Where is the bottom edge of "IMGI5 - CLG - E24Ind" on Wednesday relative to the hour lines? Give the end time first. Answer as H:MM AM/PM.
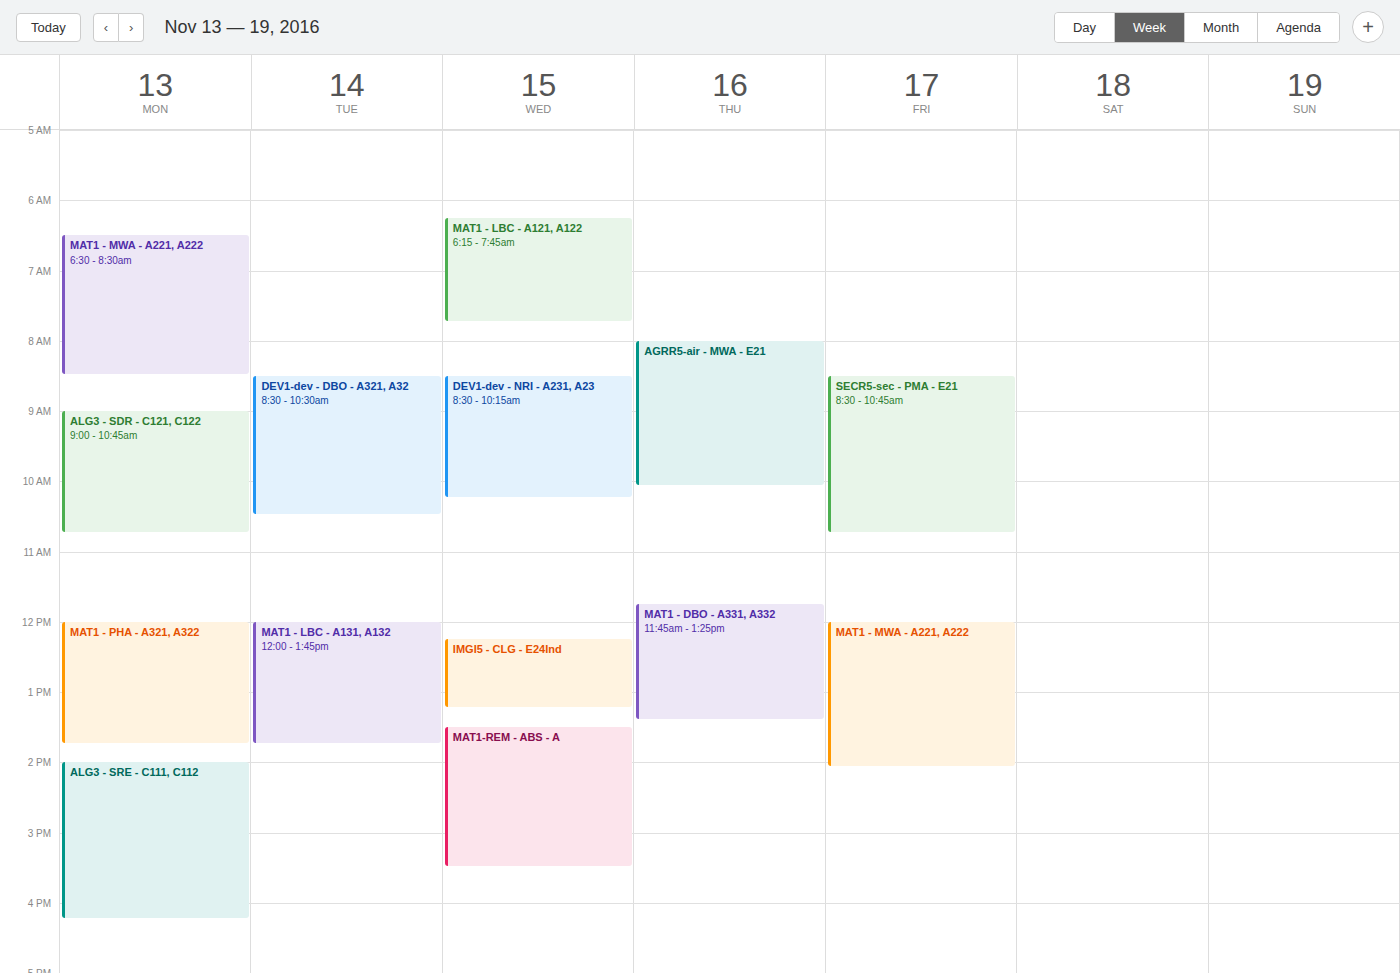
1:15 PM -- neither: a quarter of the way from the 1 PM line to the 2 PM line.